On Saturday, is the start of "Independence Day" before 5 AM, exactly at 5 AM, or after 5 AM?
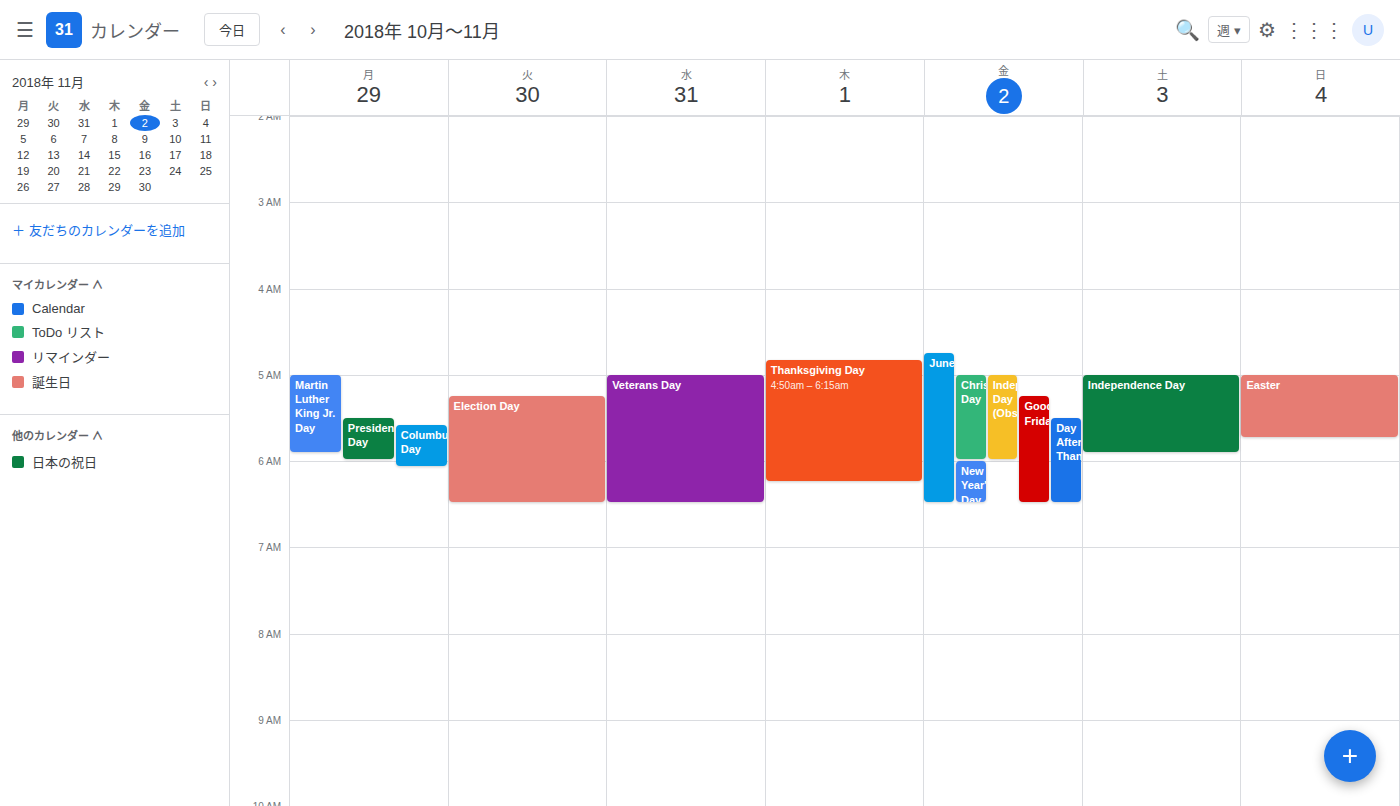
5:00 AM -- exactly at 5 AM, on the 5 AM line.